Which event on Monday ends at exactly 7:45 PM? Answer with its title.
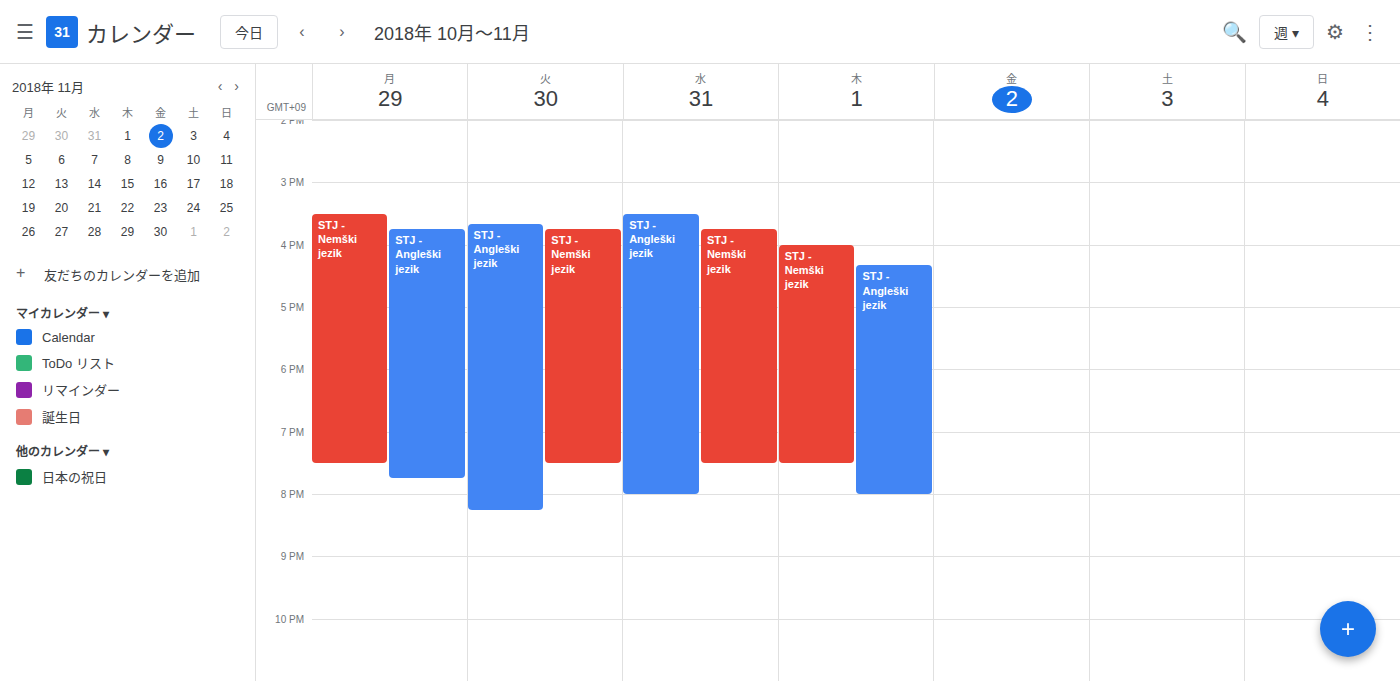
"STJ - Angleški jezik"